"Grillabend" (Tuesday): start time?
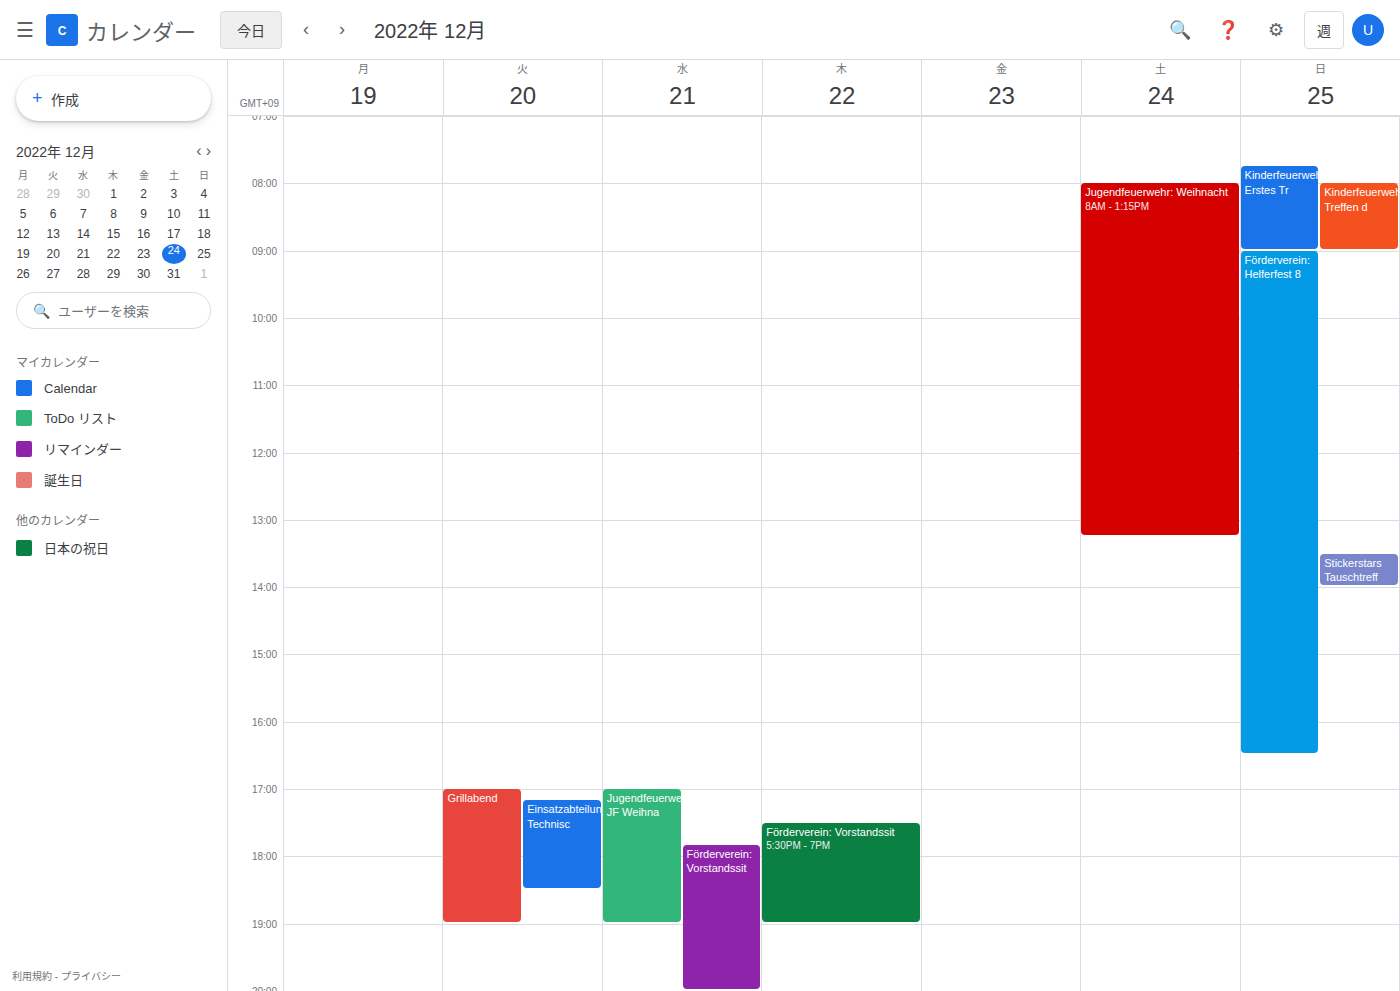
5:00 PM